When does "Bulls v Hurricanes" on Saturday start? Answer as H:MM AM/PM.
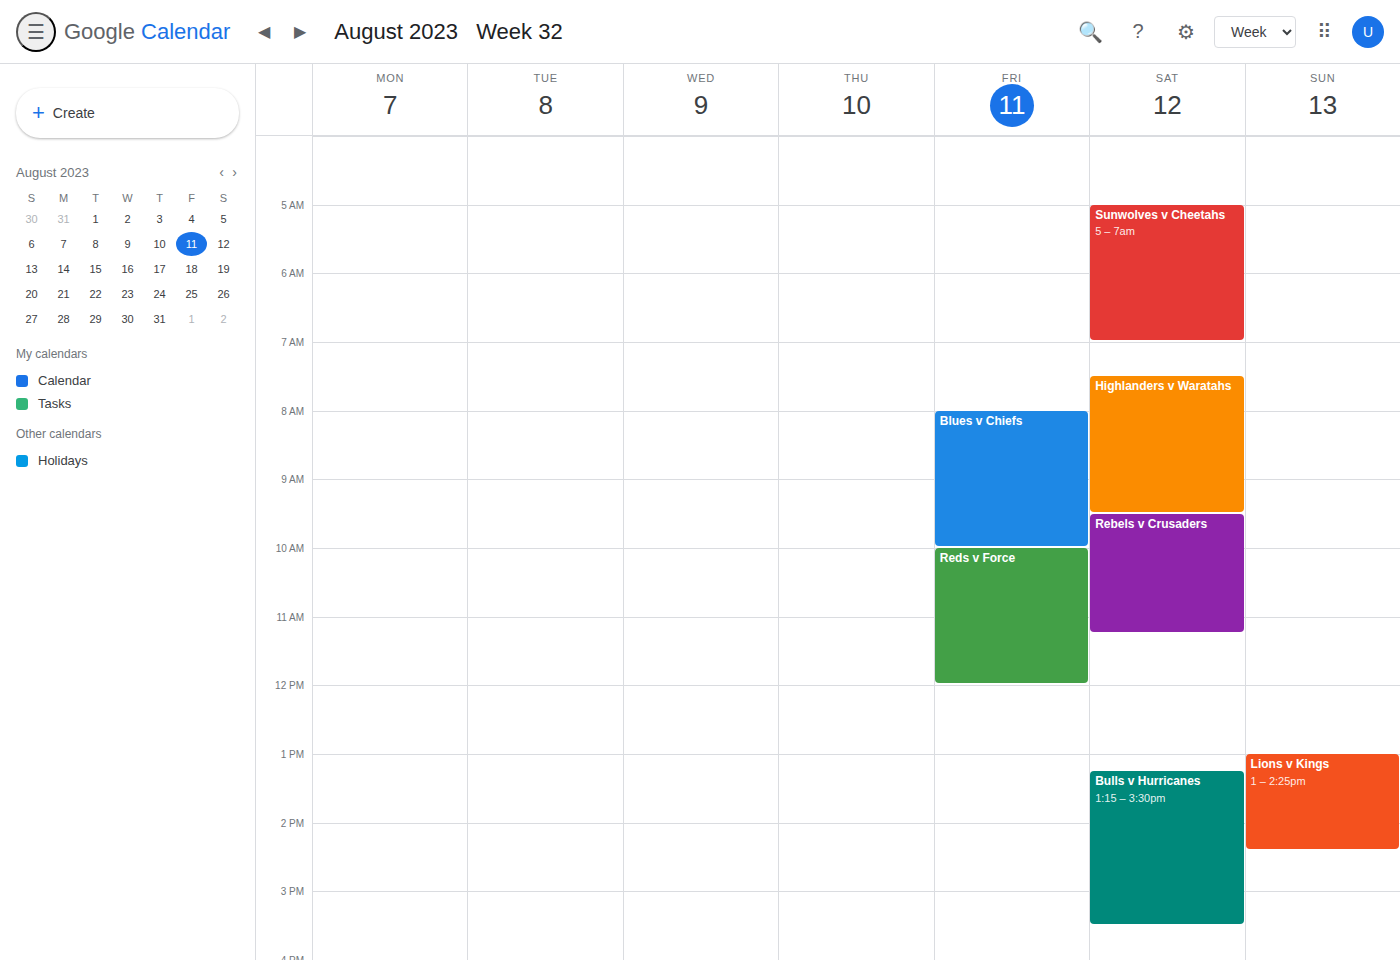
1:15 PM